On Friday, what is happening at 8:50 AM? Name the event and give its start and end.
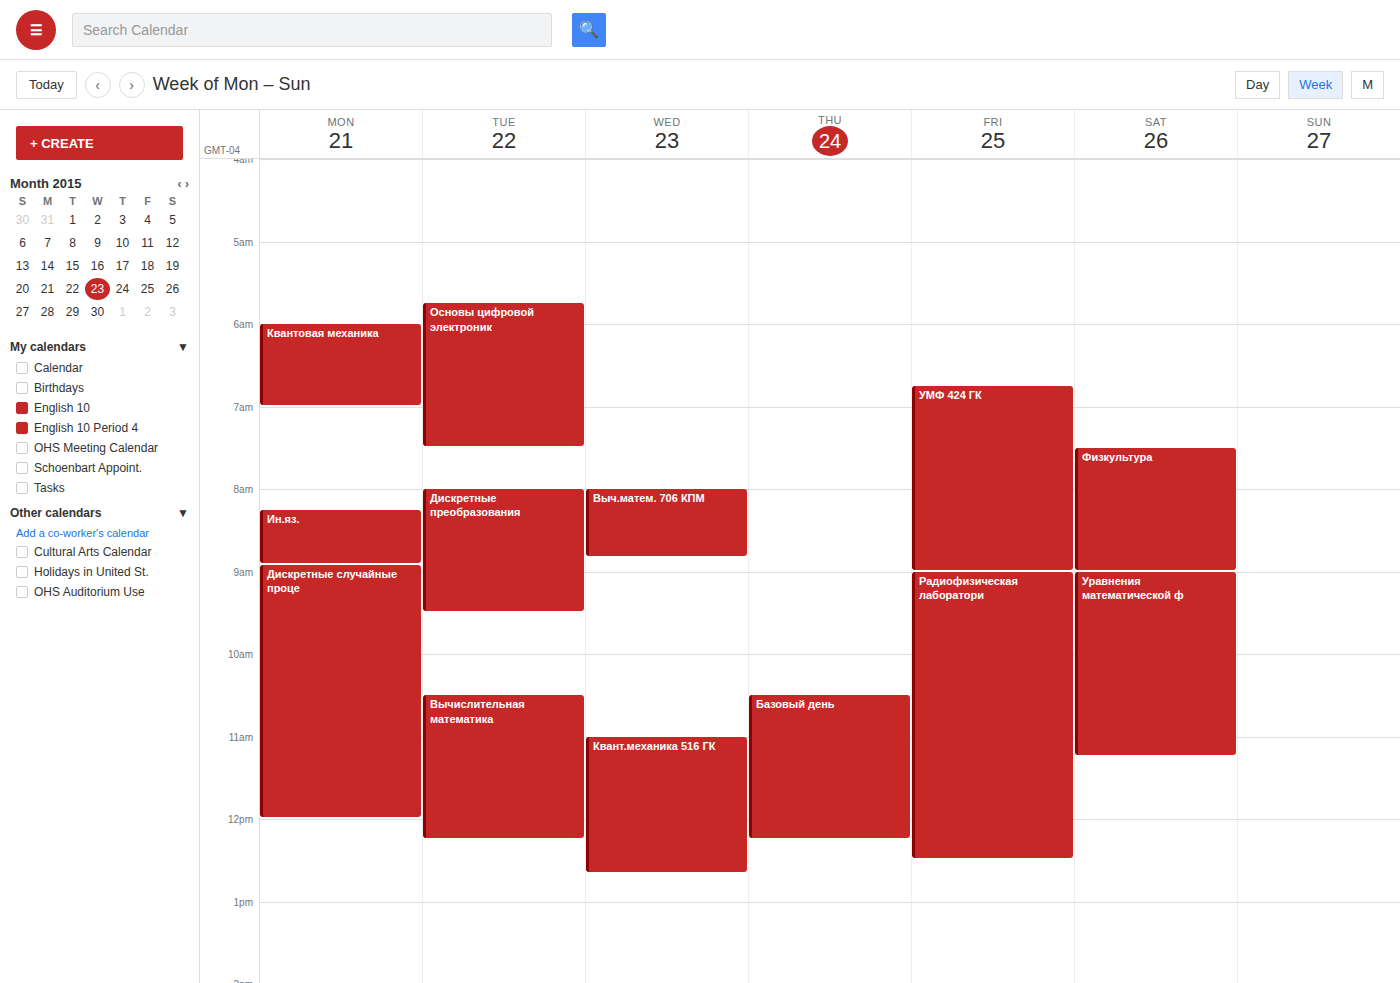
"УМФ 424 ГК", 6:45 AM to 9:00 AM